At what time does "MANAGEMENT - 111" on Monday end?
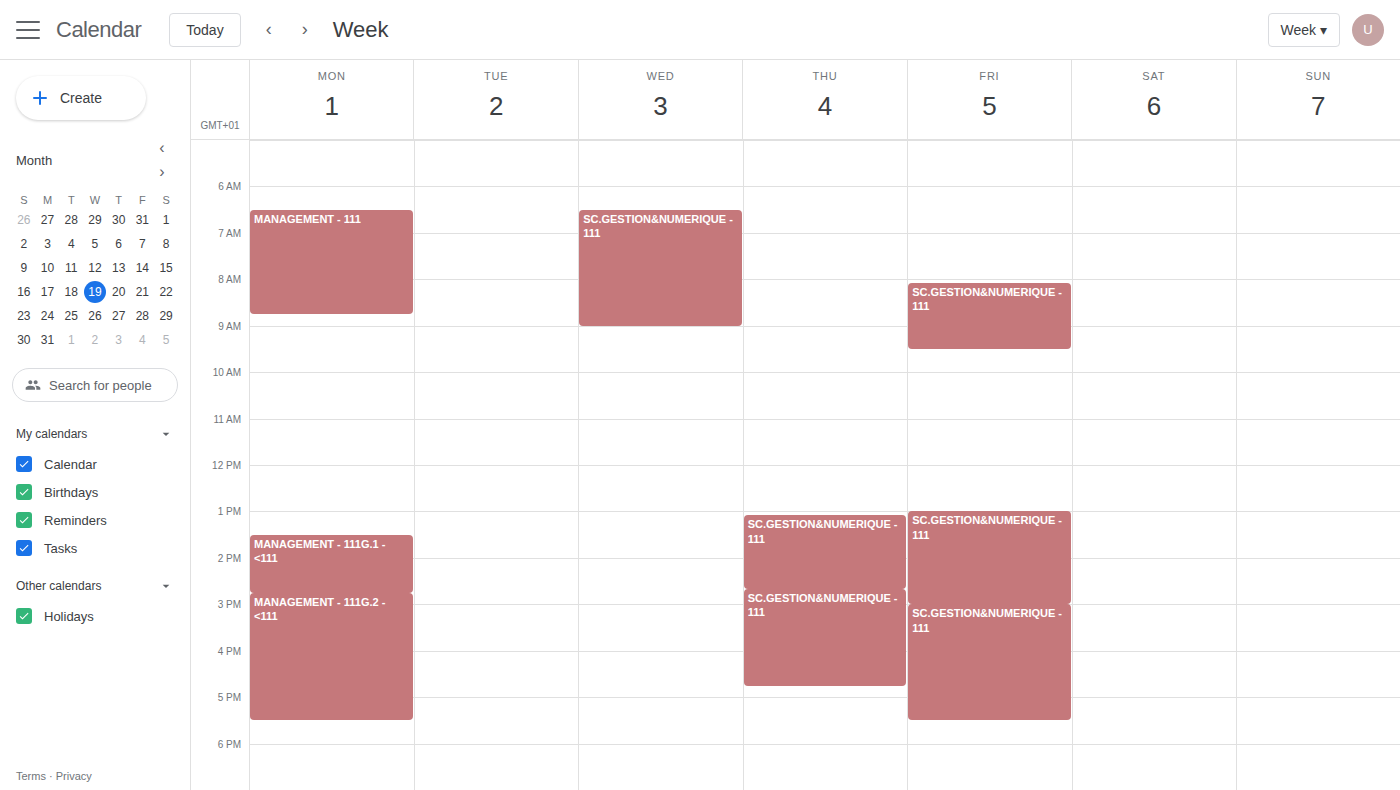
8:45 AM